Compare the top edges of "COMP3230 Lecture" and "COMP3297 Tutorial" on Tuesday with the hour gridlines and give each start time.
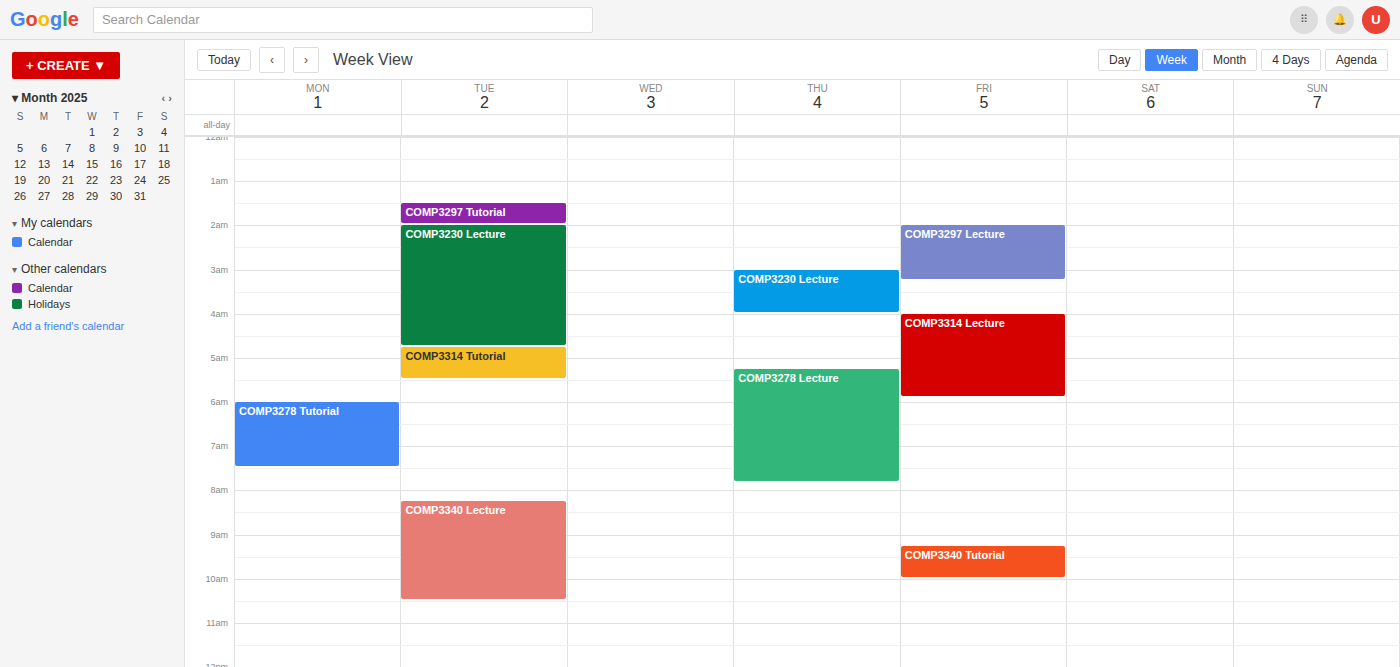
"COMP3230 Lecture": 2:00 AM, exactly on the 2 AM line. "COMP3297 Tutorial": 1:30 AM, halfway between the 1 AM and 2 AM lines.